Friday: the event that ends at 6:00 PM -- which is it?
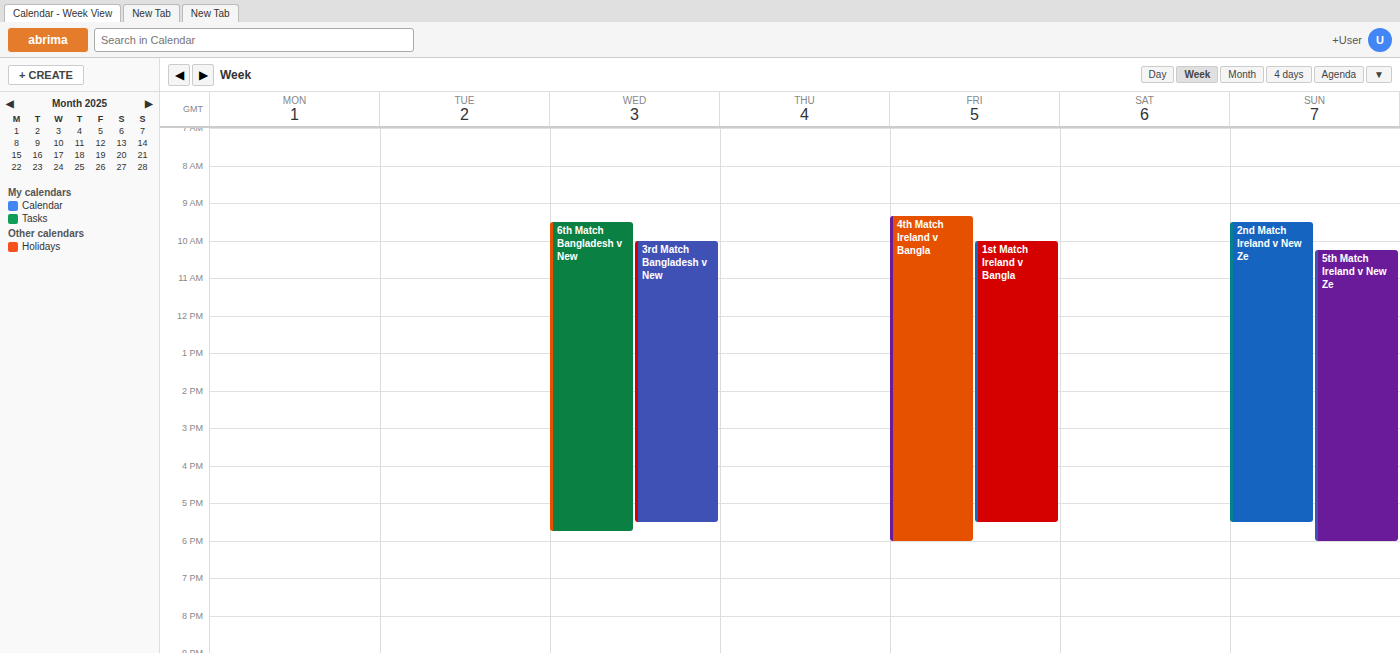
"4th Match Ireland v Bangla"